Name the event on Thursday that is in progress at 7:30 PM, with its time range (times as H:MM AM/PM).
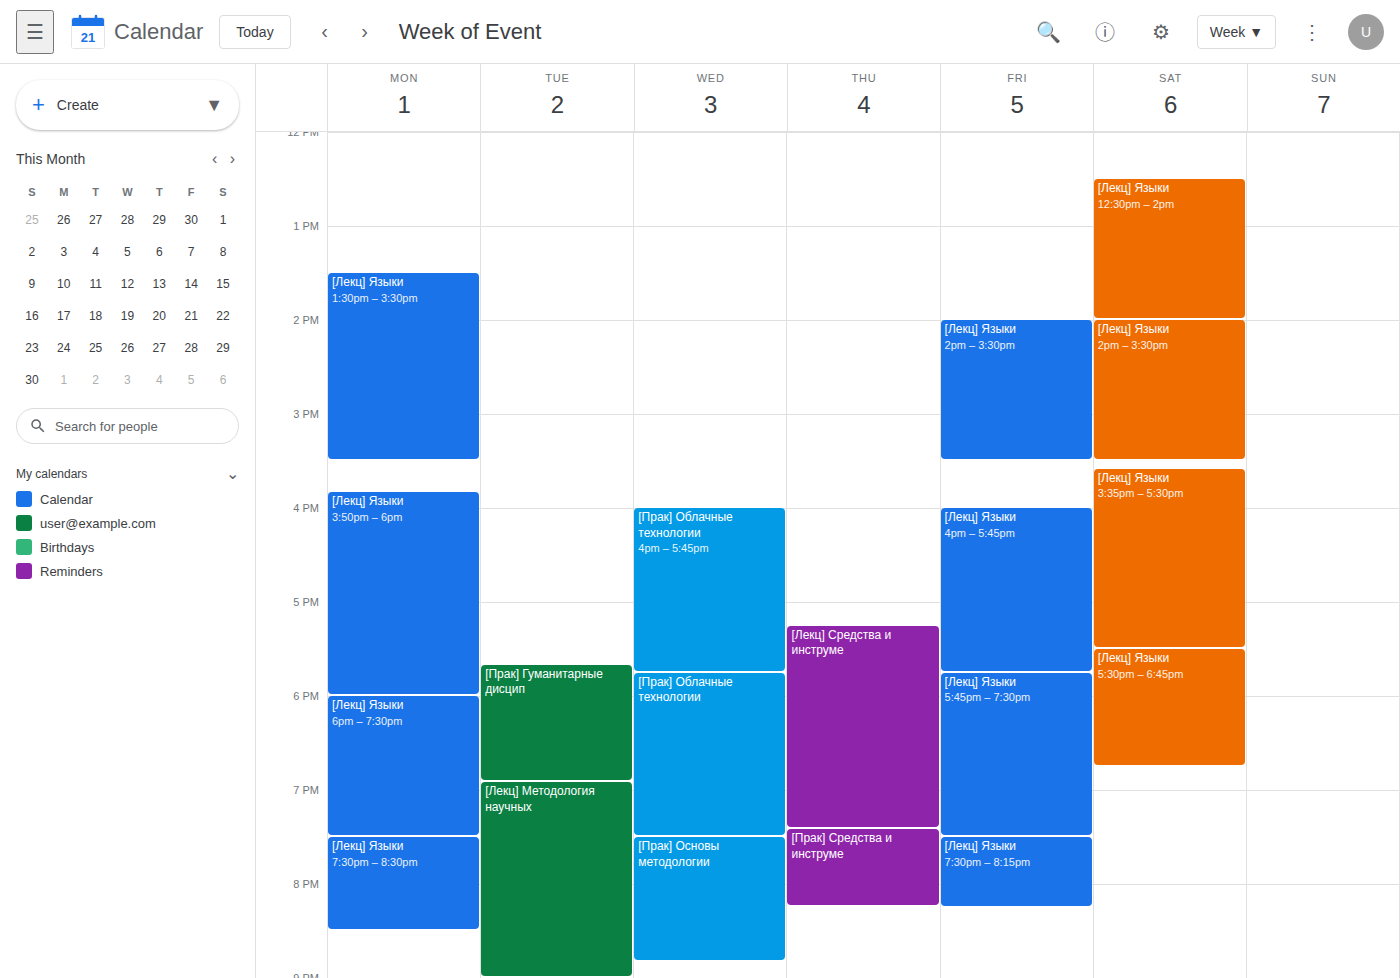
"[Прак] Средства и инструме", 7:25 PM to 8:15 PM